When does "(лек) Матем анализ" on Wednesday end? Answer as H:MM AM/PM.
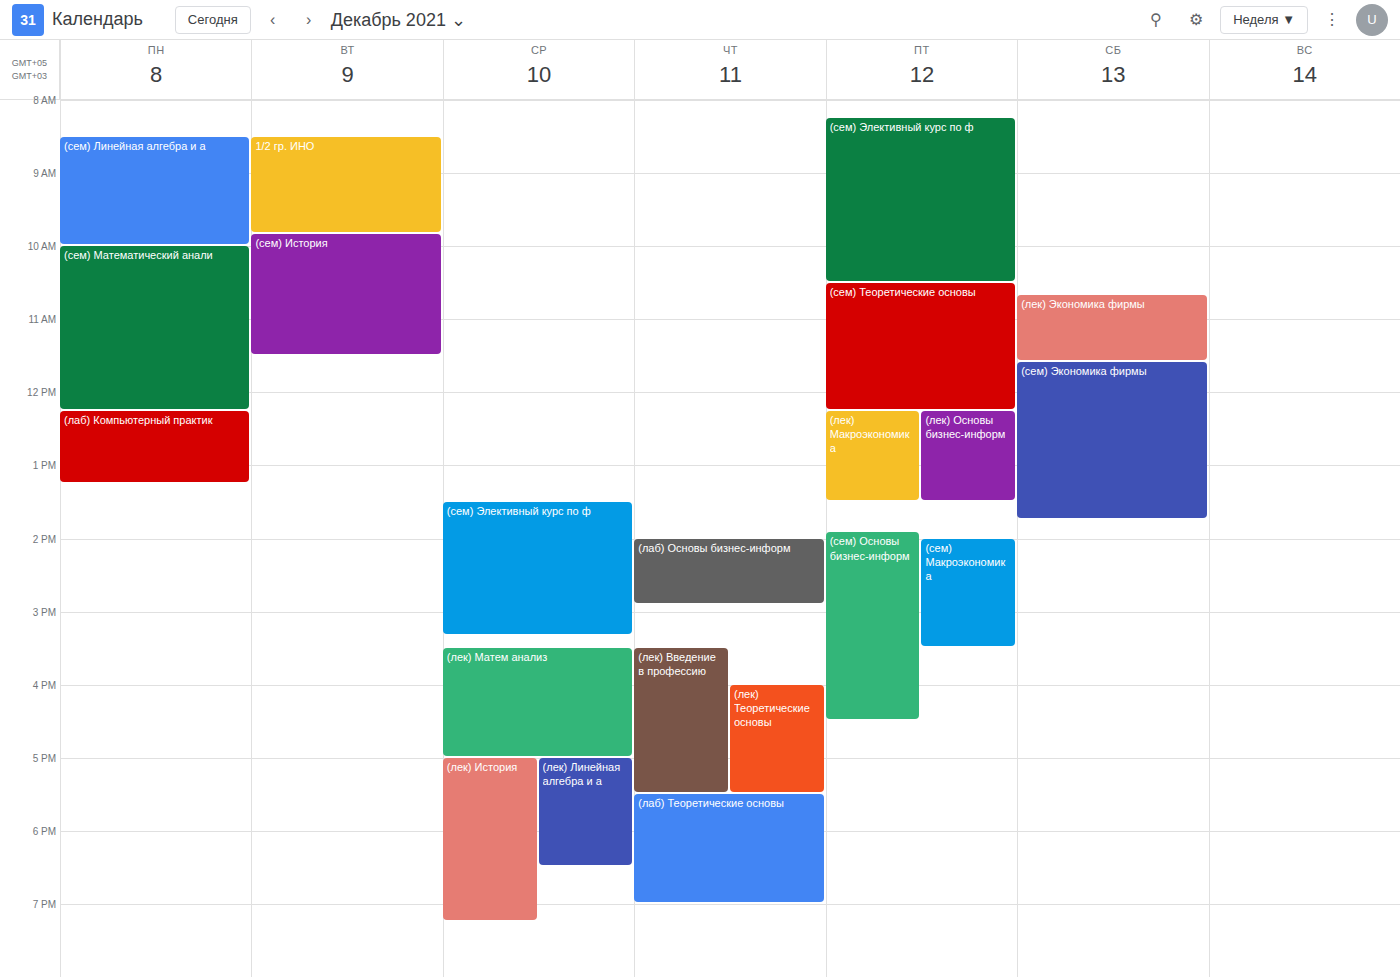
5:00 PM